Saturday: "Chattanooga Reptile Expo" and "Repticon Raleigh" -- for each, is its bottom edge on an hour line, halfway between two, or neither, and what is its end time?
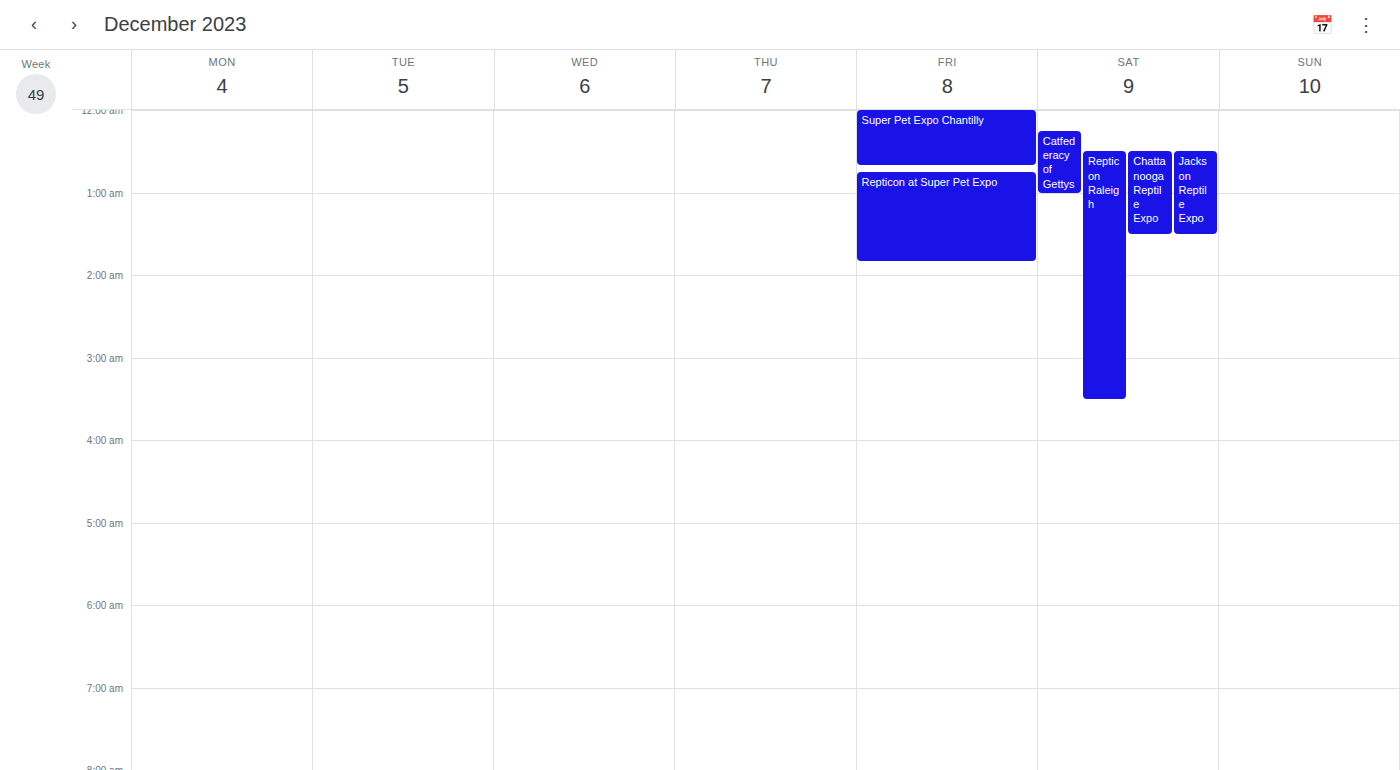
"Chattanooga Reptile Expo": 1:30 AM, halfway between the 1 AM and 2 AM lines. "Repticon Raleigh": 3:30 AM, halfway between the 3 AM and 4 AM lines.